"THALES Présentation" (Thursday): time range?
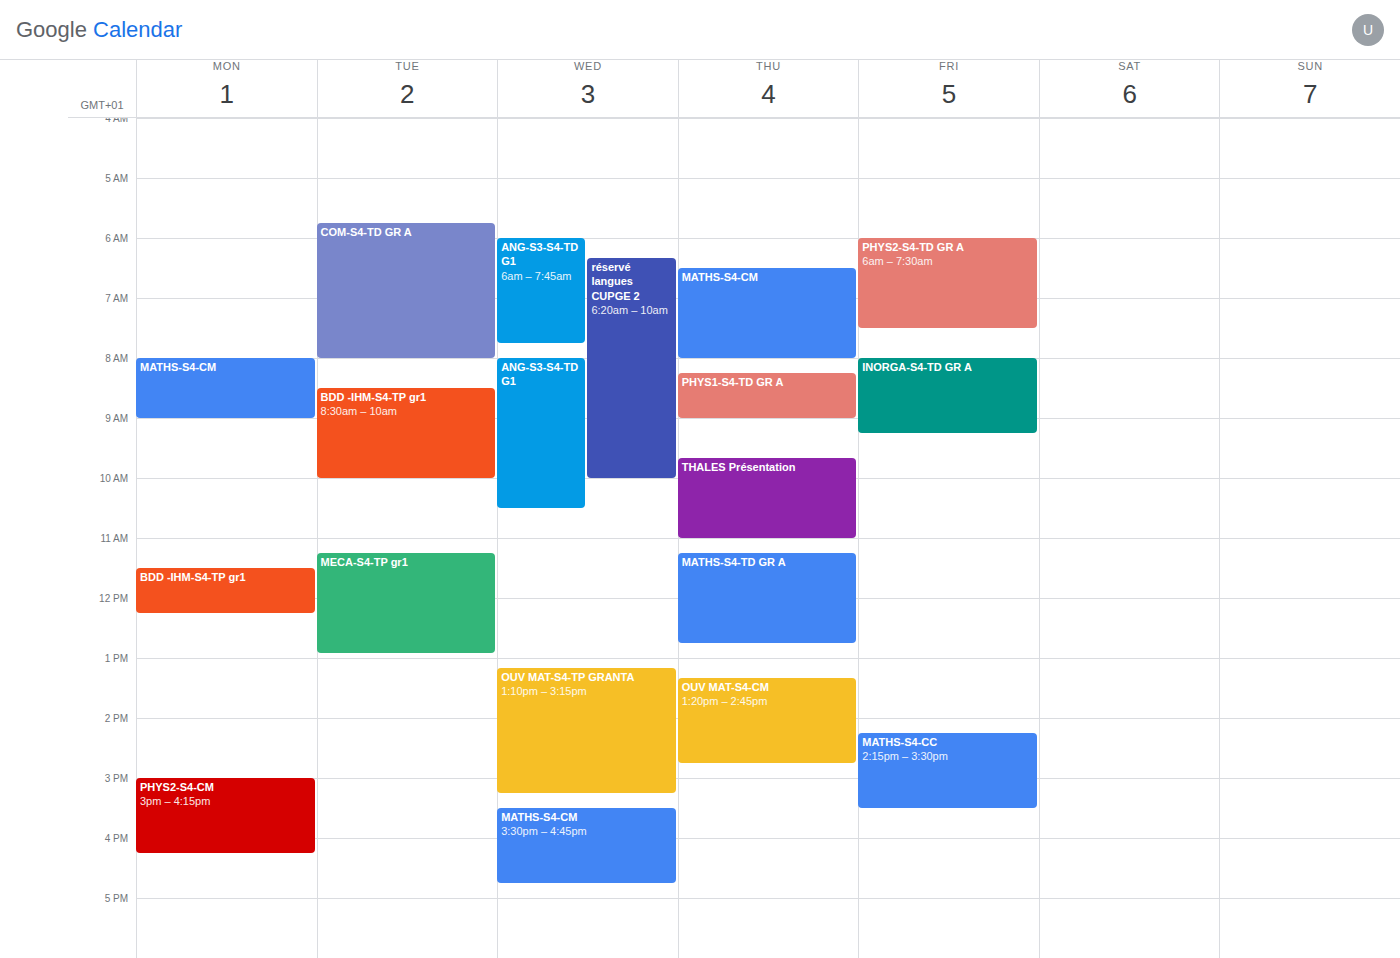
9:40 AM to 11:00 AM